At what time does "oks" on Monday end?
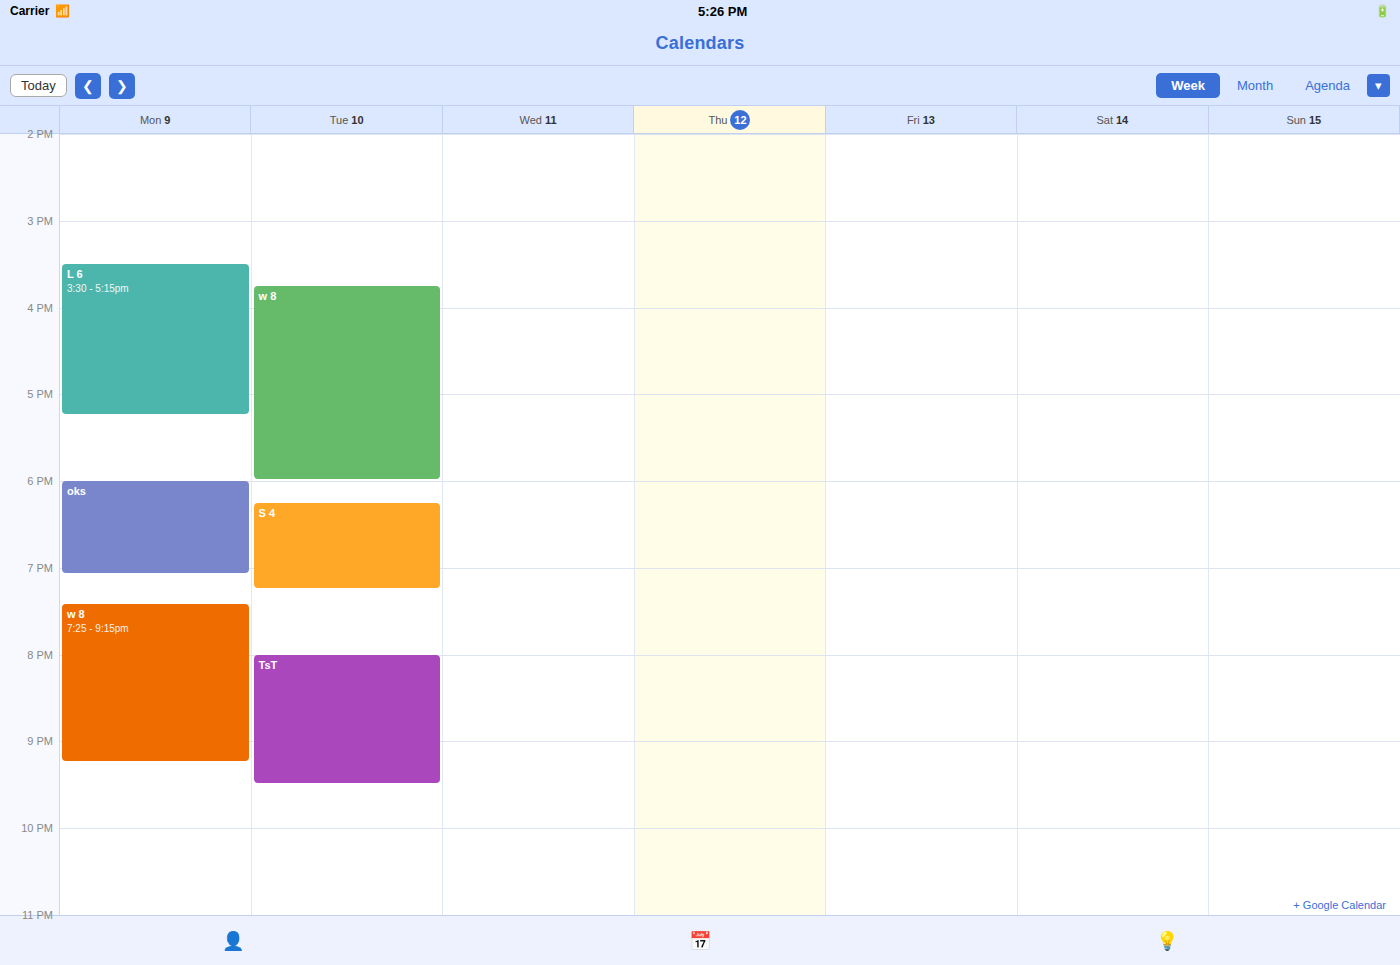
7:05 PM